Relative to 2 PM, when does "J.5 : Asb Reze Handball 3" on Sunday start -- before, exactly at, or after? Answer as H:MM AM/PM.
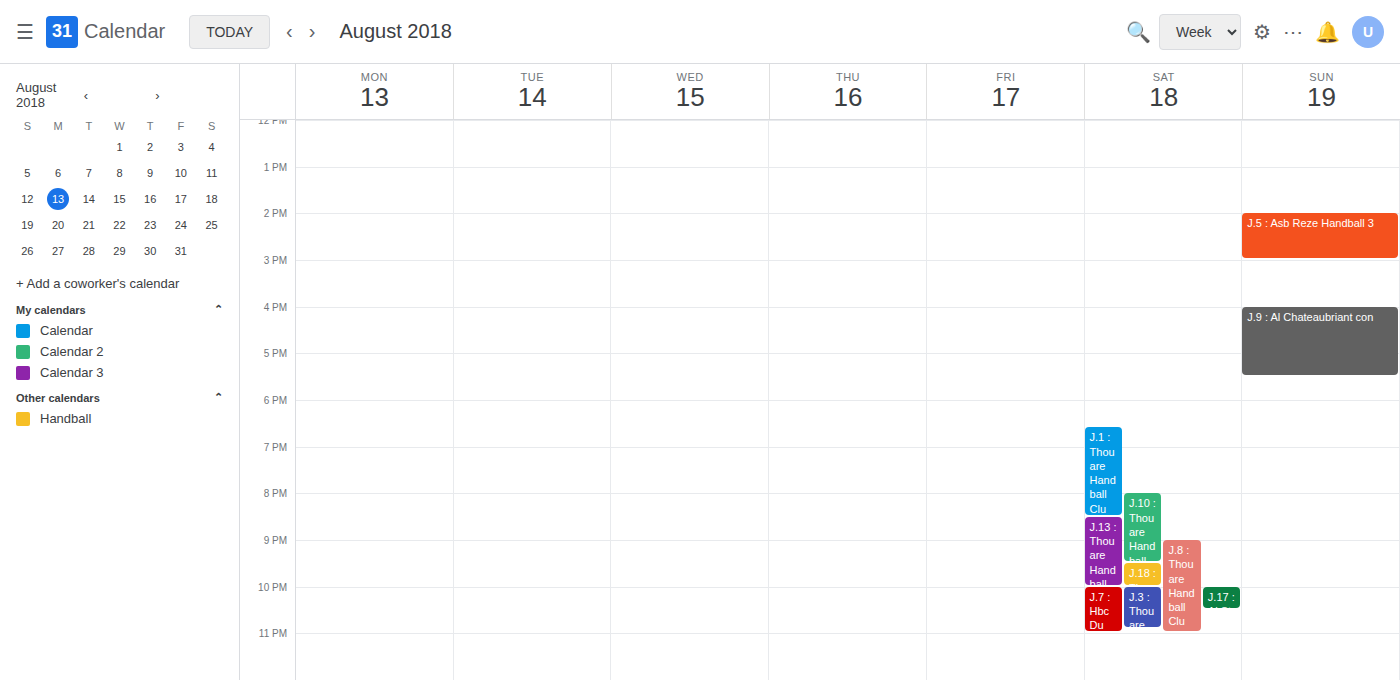
2:00 PM -- exactly at 2 PM, on the 2 PM line.